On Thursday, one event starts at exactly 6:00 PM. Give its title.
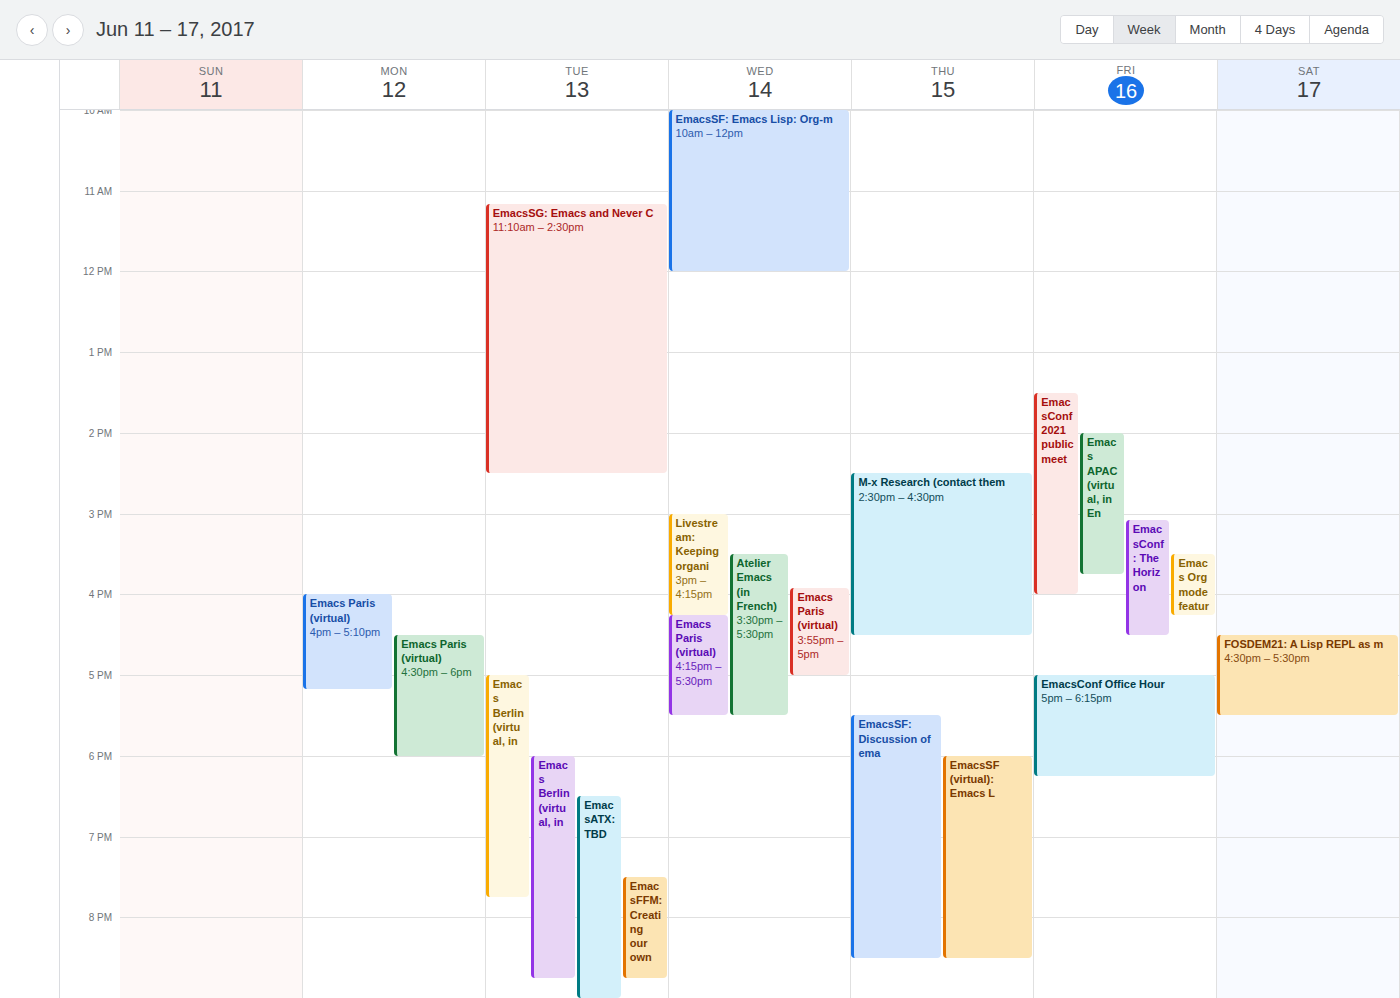
"EmacsSF (virtual): Emacs L"